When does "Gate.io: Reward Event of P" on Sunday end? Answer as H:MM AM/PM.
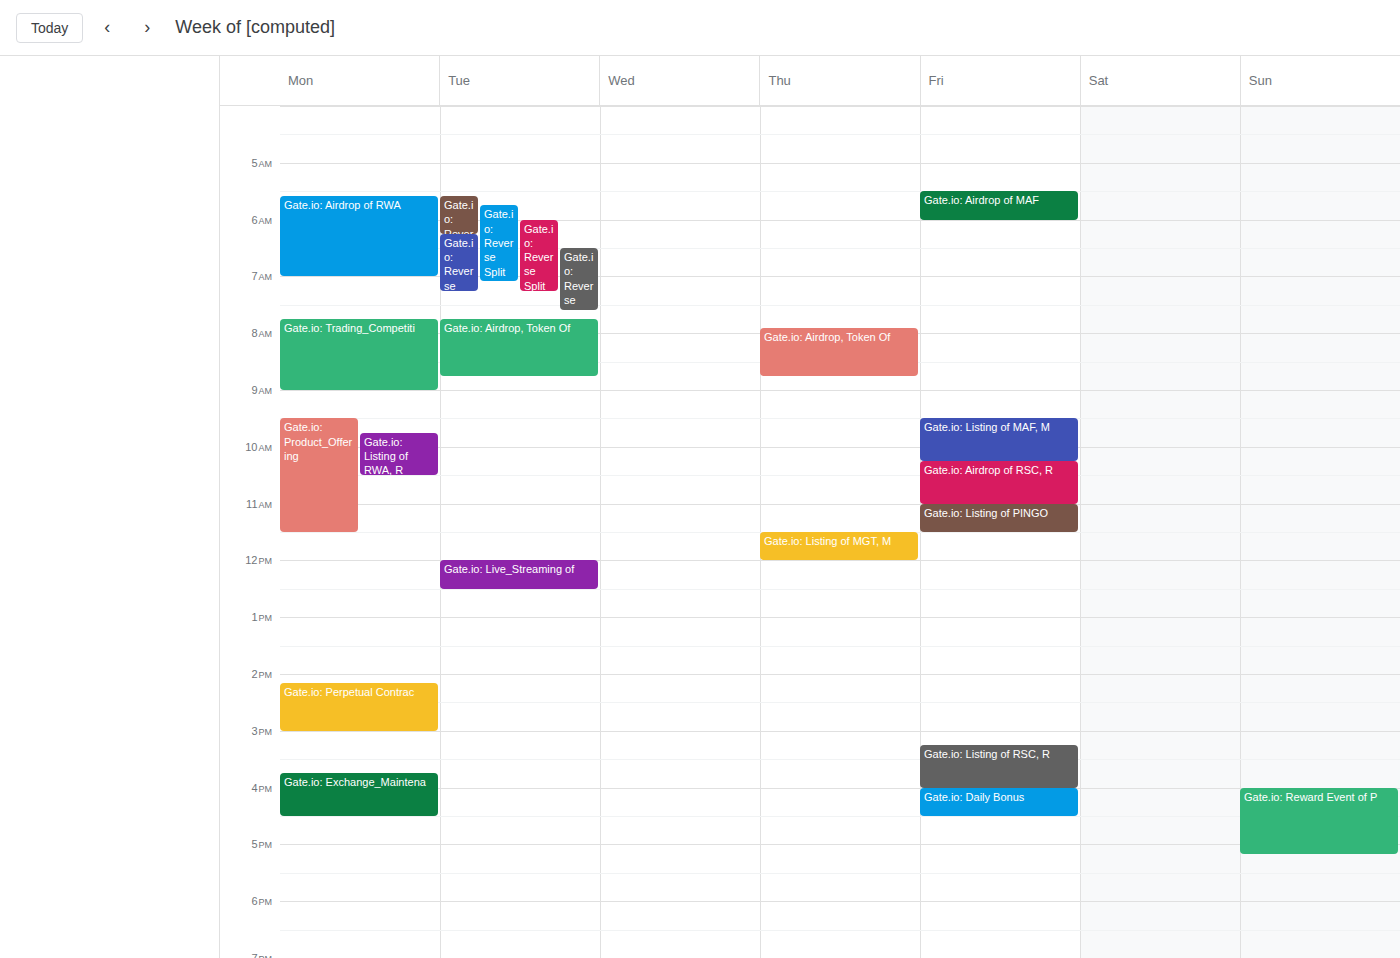
5:10 PM